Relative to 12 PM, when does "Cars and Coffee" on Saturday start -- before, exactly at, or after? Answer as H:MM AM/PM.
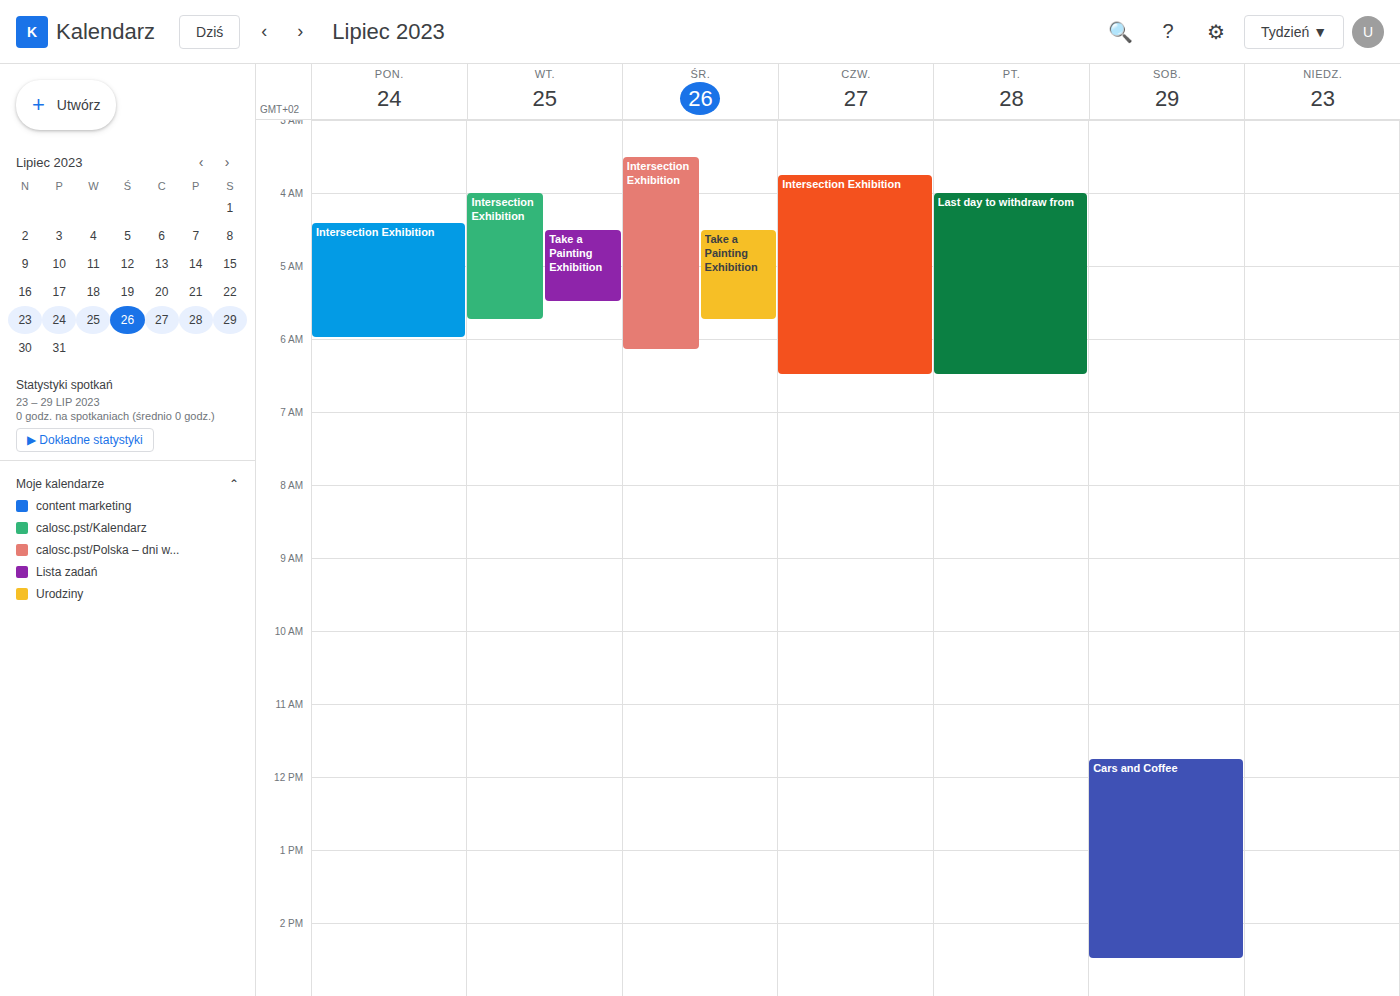
11:45 AM -- before 12 PM, 15 minutes above the 12 PM line.